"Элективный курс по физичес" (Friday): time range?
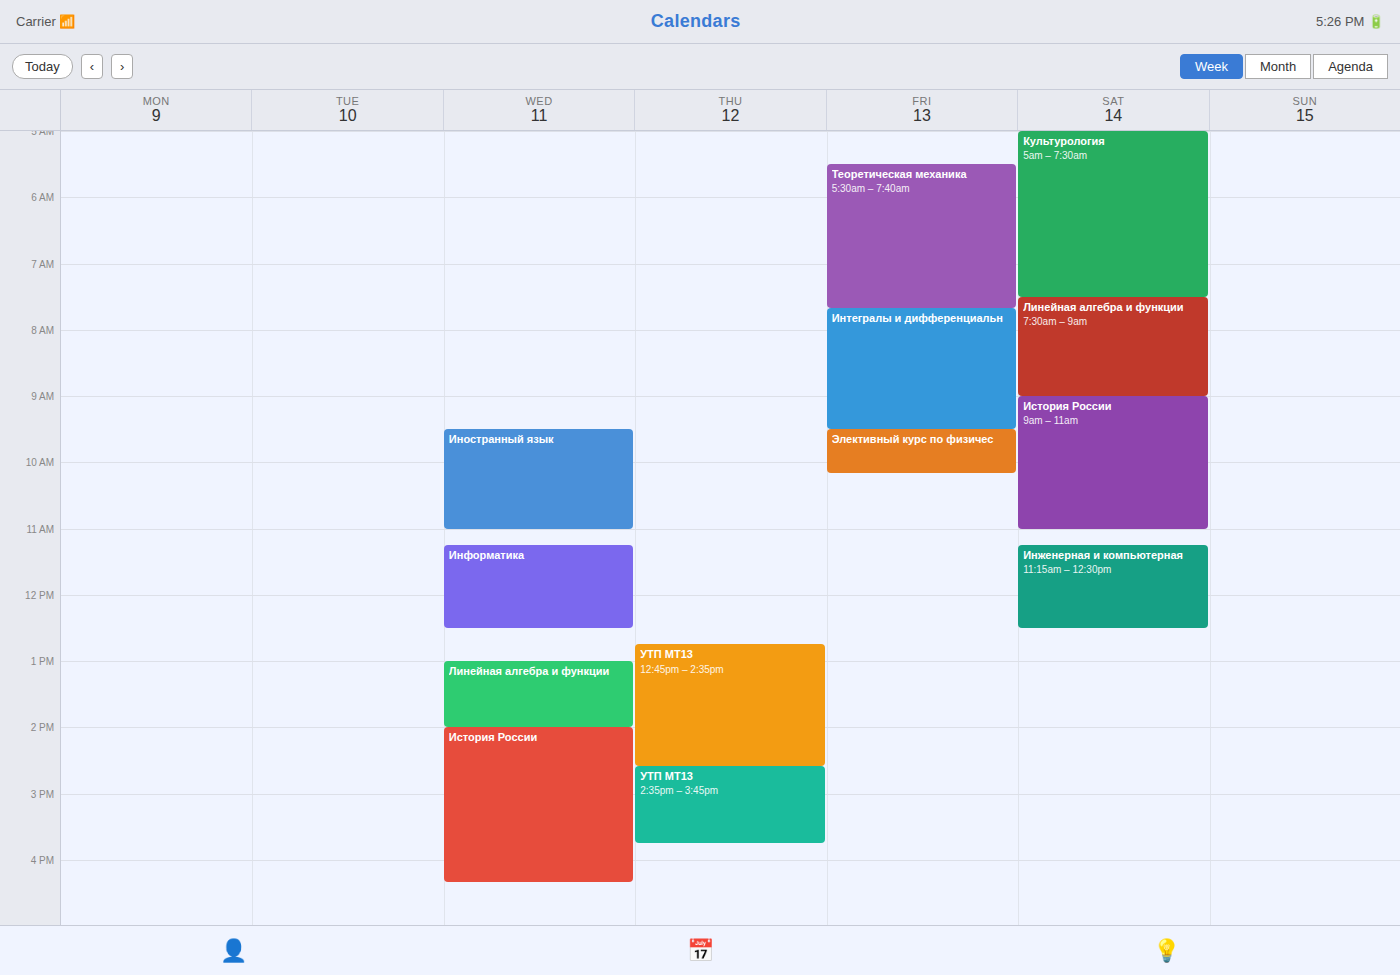
9:30 AM to 10:10 AM